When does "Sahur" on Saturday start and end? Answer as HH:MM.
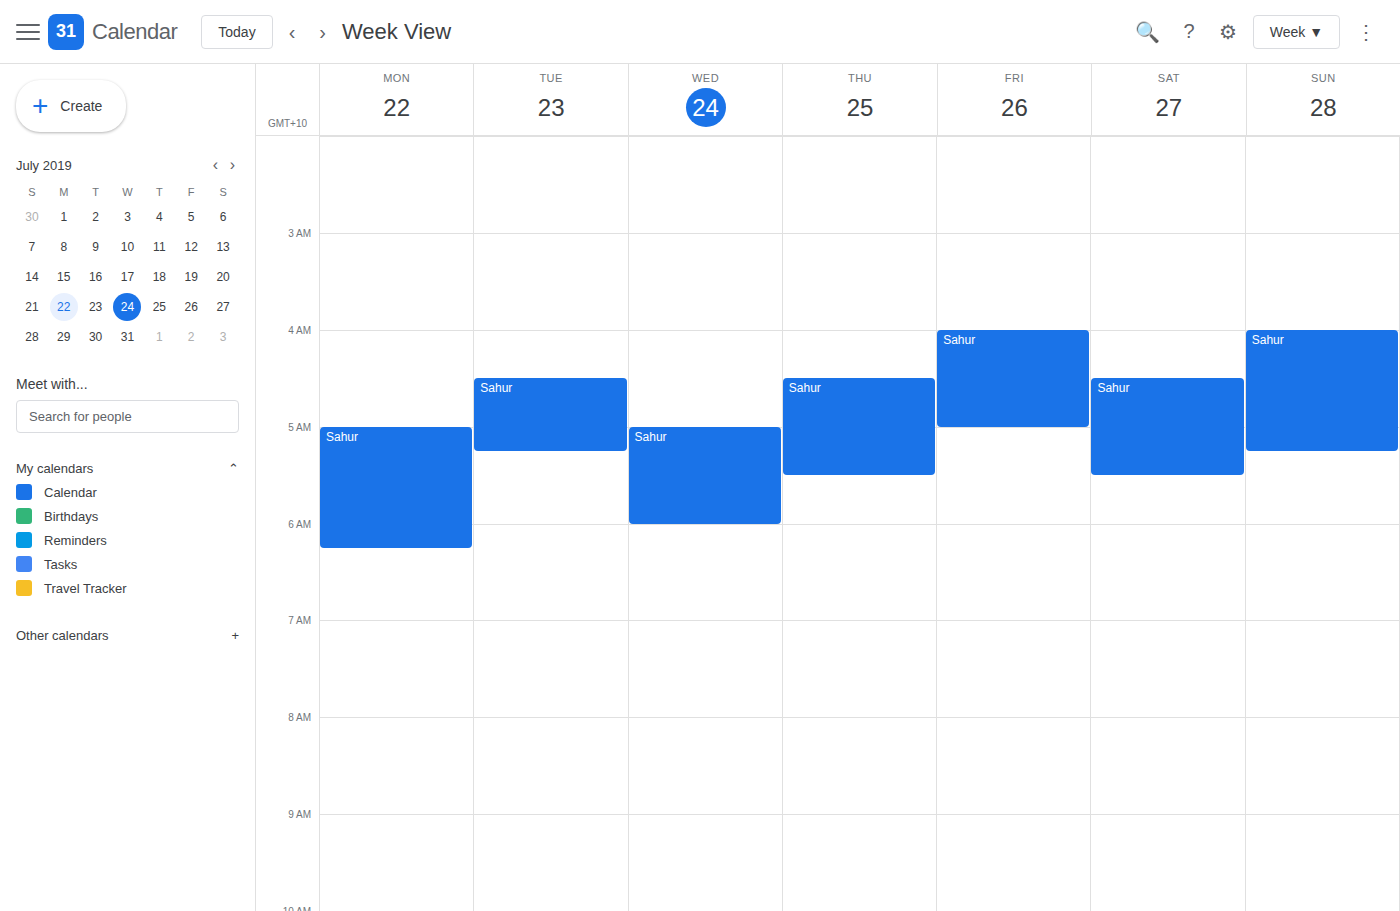
04:30 to 05:30